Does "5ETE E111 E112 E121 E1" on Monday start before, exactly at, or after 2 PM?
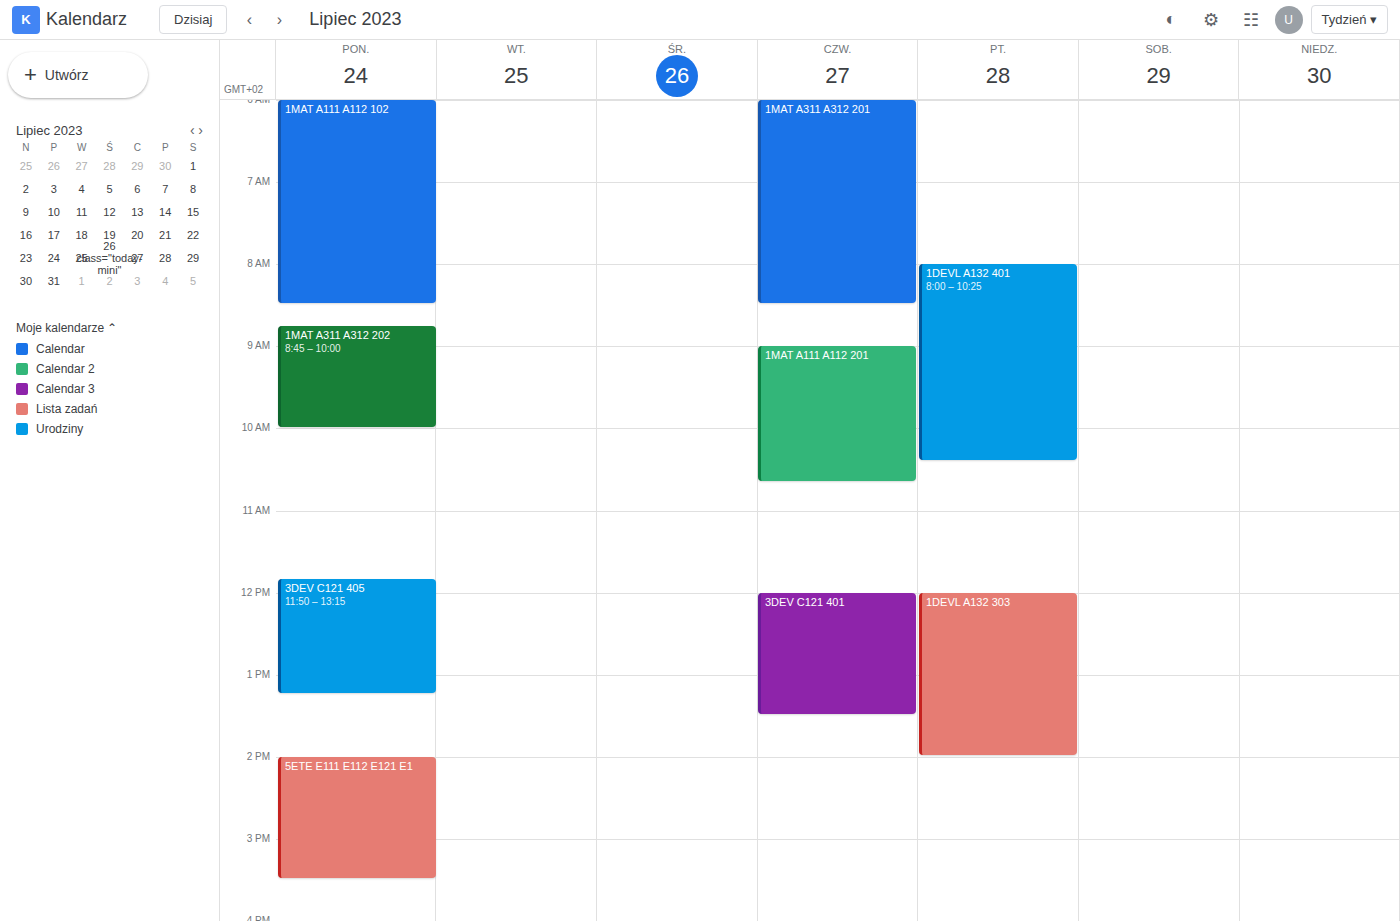
2:00 PM -- exactly at 2 PM, on the 2 PM line.